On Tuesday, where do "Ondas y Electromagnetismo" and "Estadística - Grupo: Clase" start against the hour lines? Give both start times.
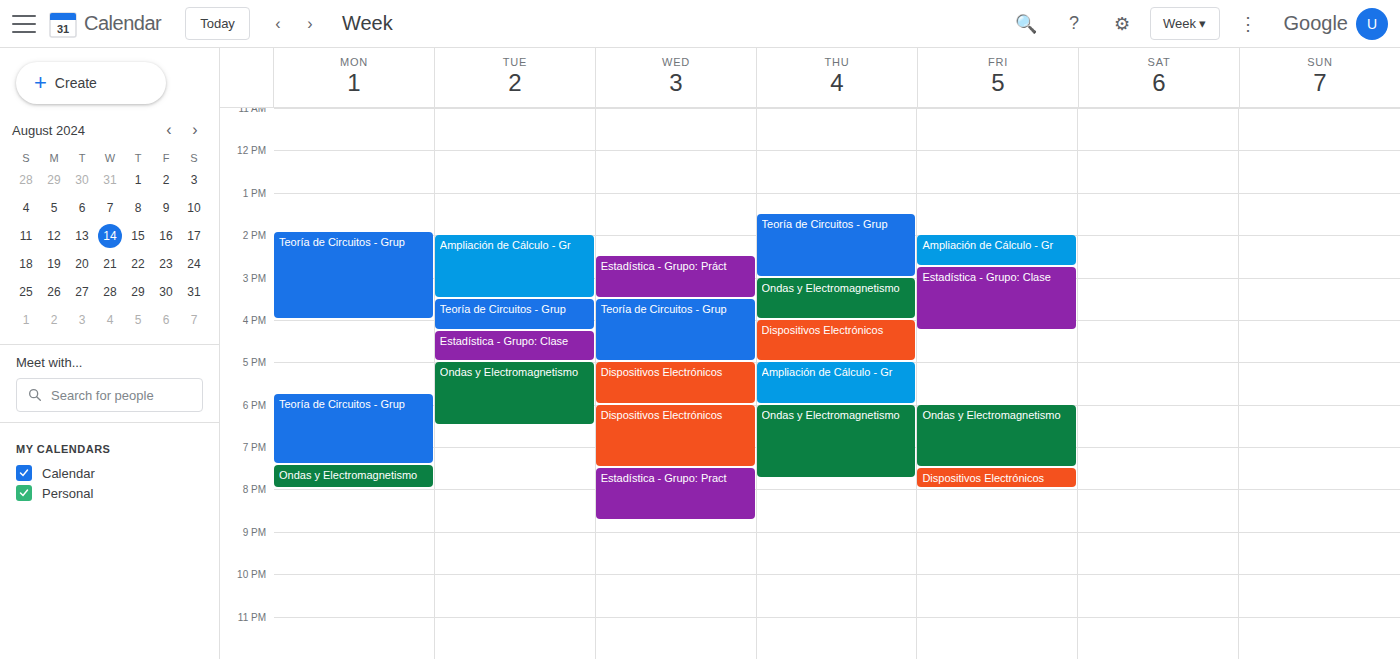
"Ondas y Electromagnetismo": 5:00 PM, exactly on the 5 PM line. "Estadística - Grupo: Clase": 4:15 PM, neither: a quarter of the way from the 4 PM line to the 5 PM line.